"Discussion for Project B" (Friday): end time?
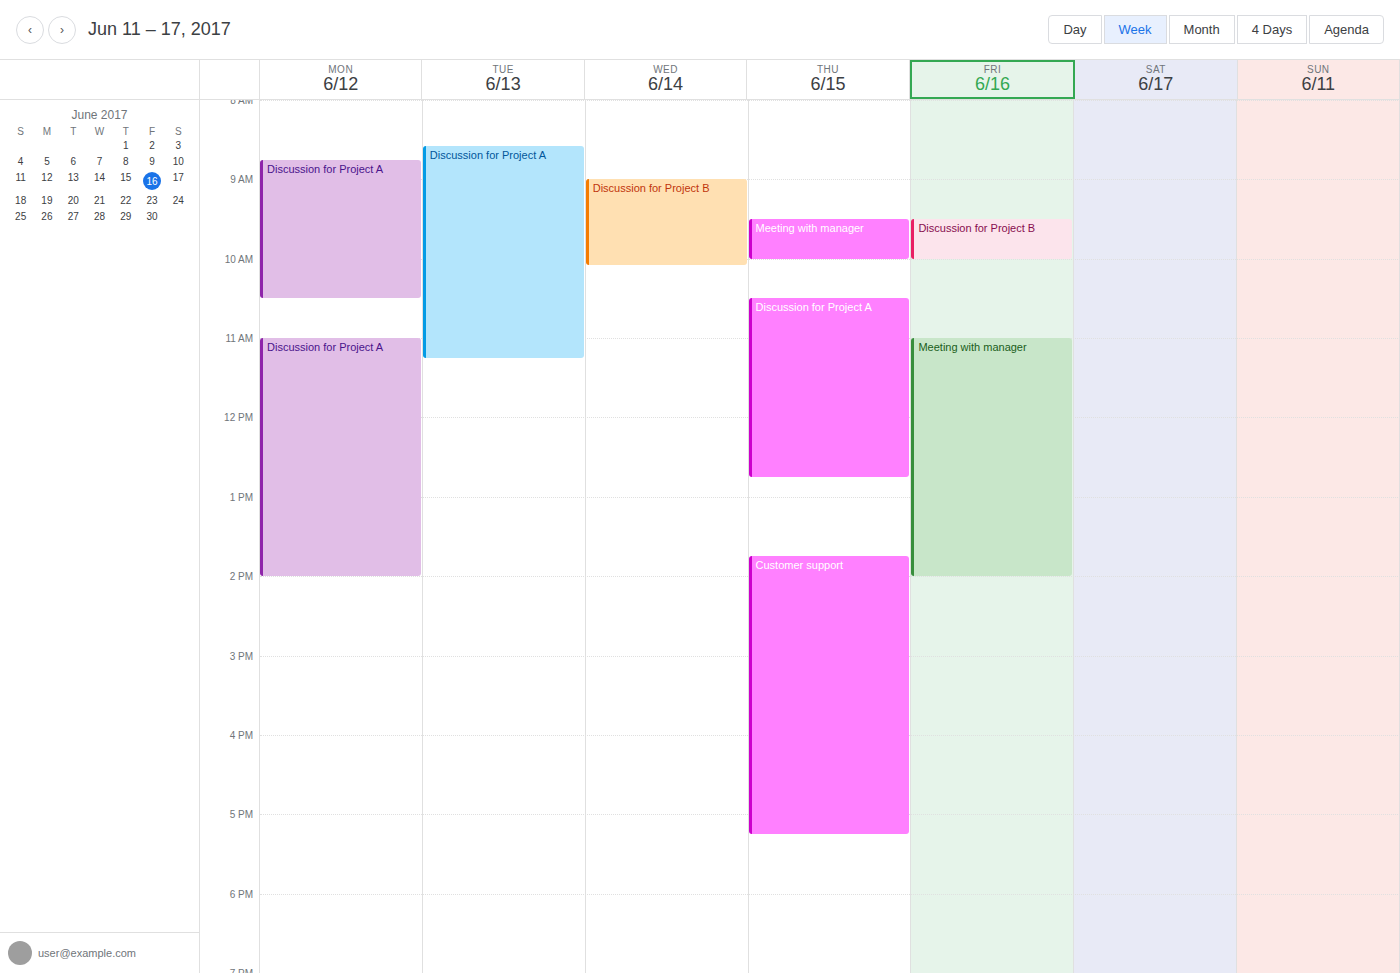
10:00 AM